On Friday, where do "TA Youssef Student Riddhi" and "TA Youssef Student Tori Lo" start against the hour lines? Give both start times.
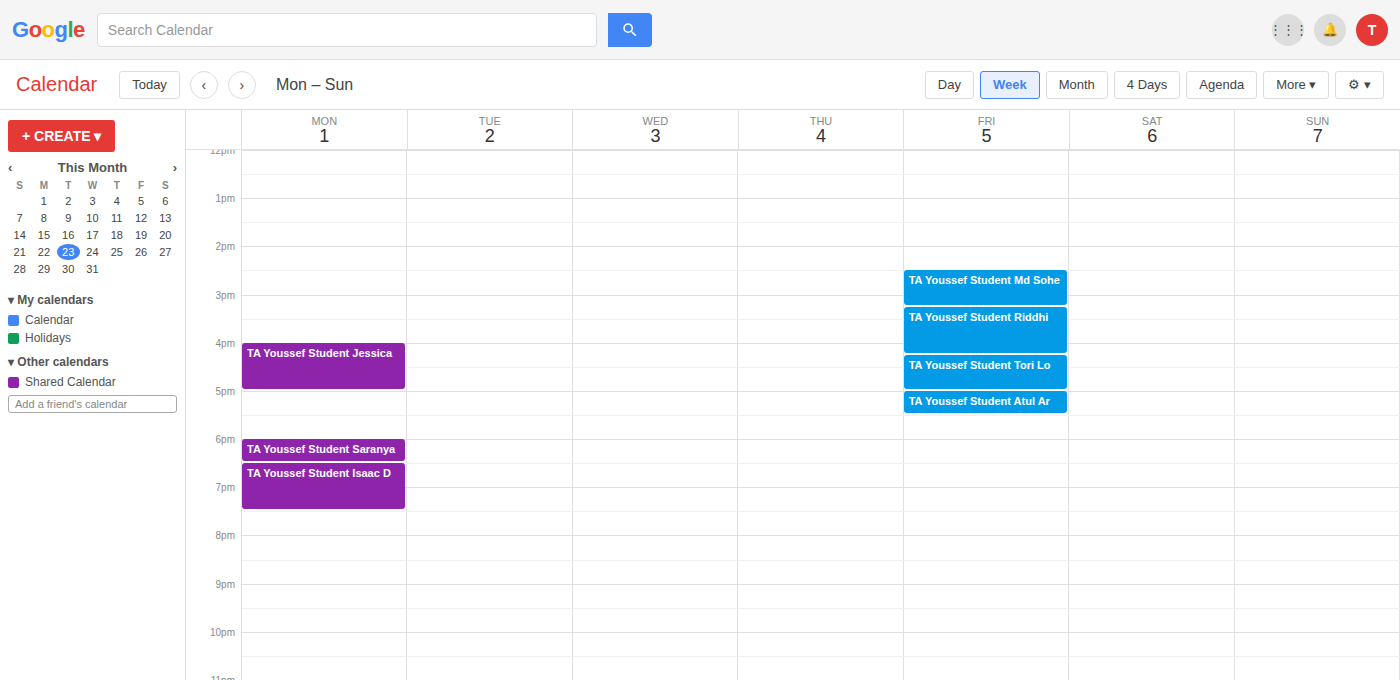
"TA Youssef Student Riddhi": 3:15 PM, neither: a quarter of the way from the 3 PM line to the 4 PM line. "TA Youssef Student Tori Lo": 4:15 PM, neither: a quarter of the way from the 4 PM line to the 5 PM line.